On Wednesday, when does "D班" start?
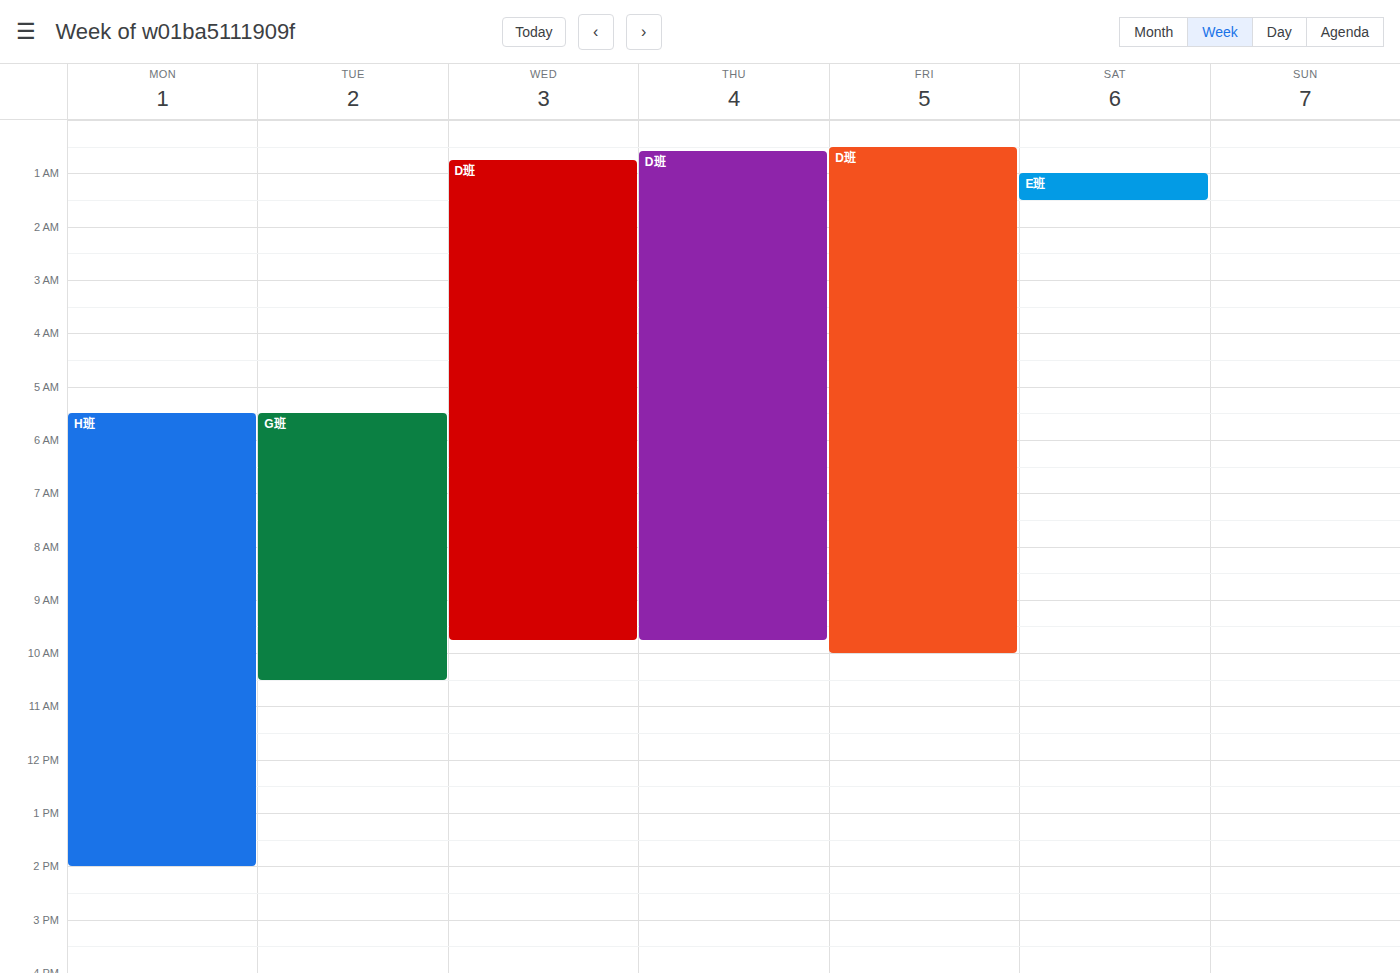
12:45 AM